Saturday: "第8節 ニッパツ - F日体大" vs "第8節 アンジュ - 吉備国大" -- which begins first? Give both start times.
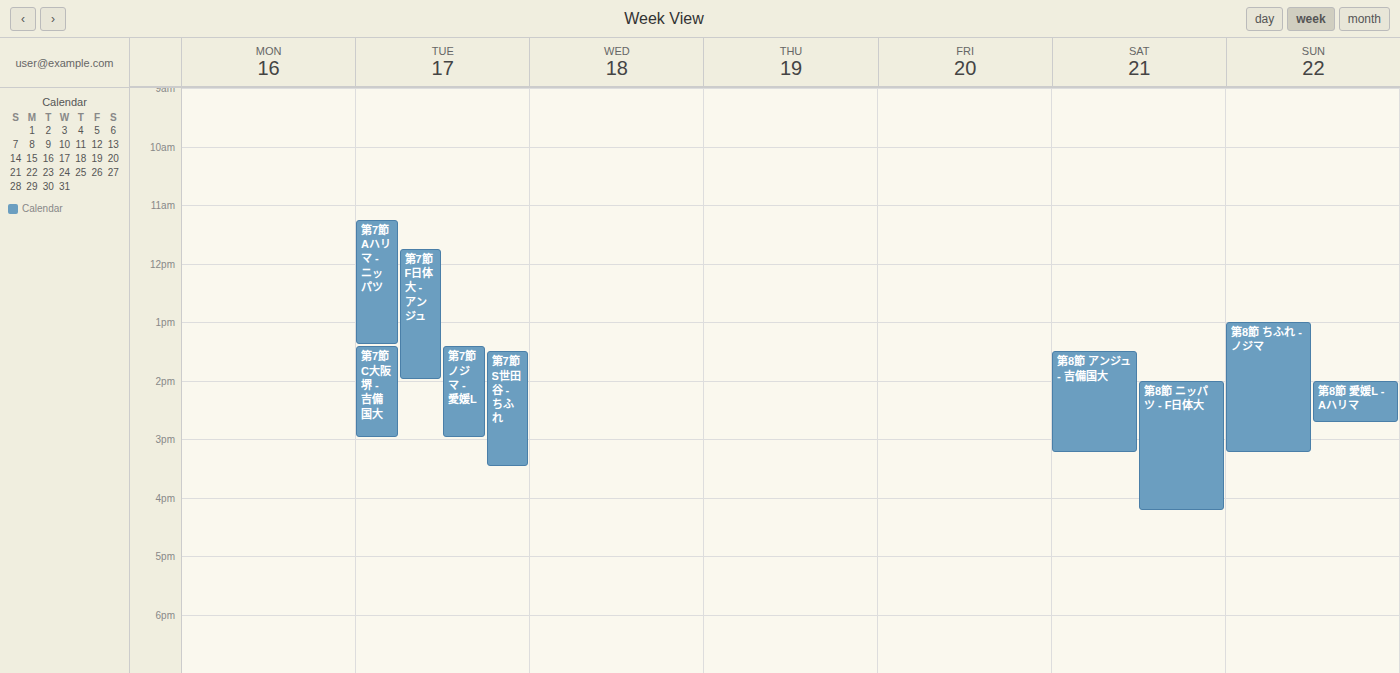
"第8節 アンジュ - 吉備国大" 1:30 PM; "第8節 ニッパツ - F日体大" 2:00 PM.